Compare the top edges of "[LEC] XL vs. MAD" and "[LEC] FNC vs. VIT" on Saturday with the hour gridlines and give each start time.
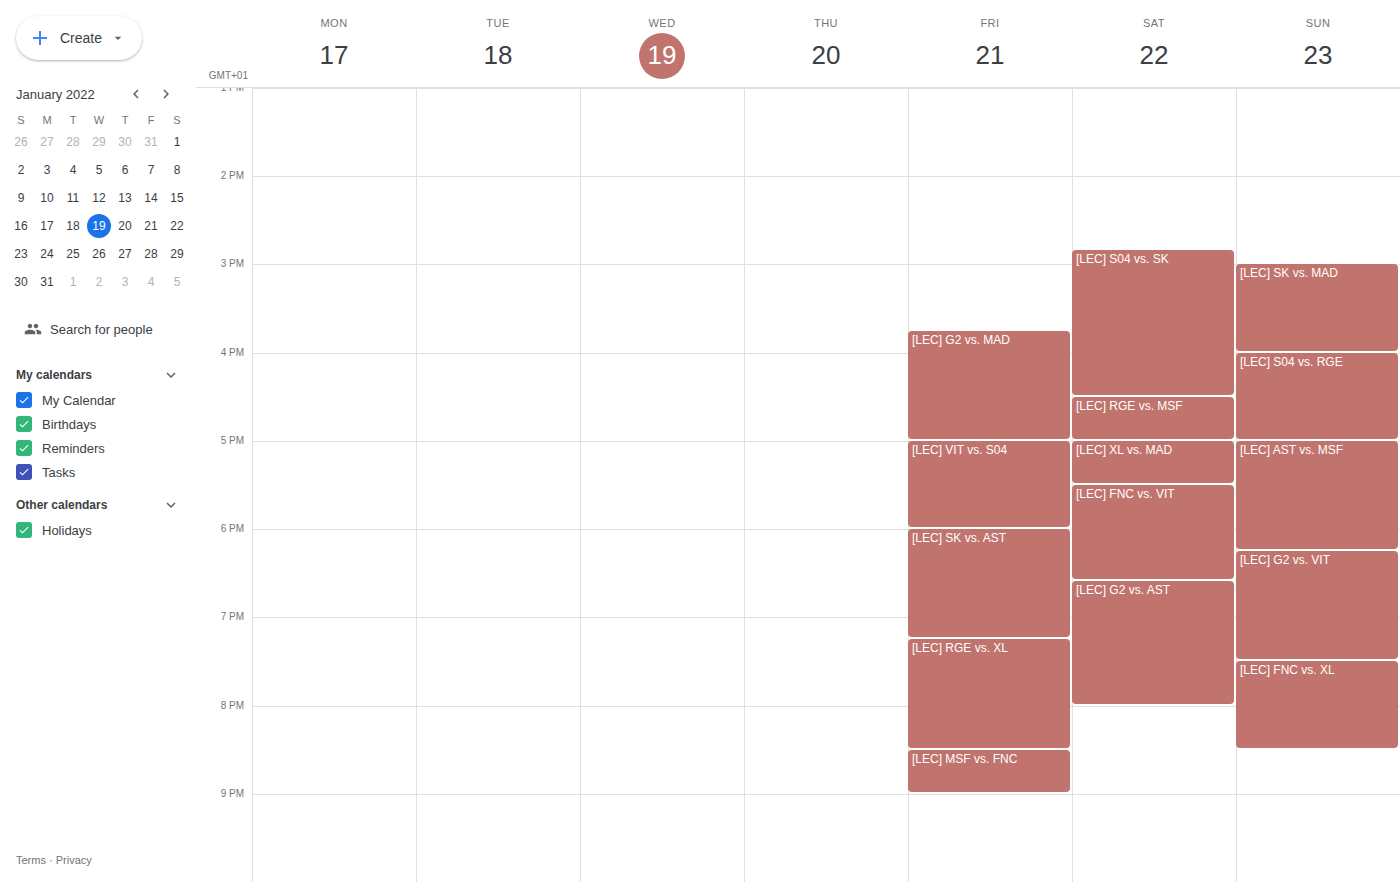
"[LEC] XL vs. MAD": 5:00 PM, exactly on the 5 PM line. "[LEC] FNC vs. VIT": 5:30 PM, halfway between the 5 PM and 6 PM lines.